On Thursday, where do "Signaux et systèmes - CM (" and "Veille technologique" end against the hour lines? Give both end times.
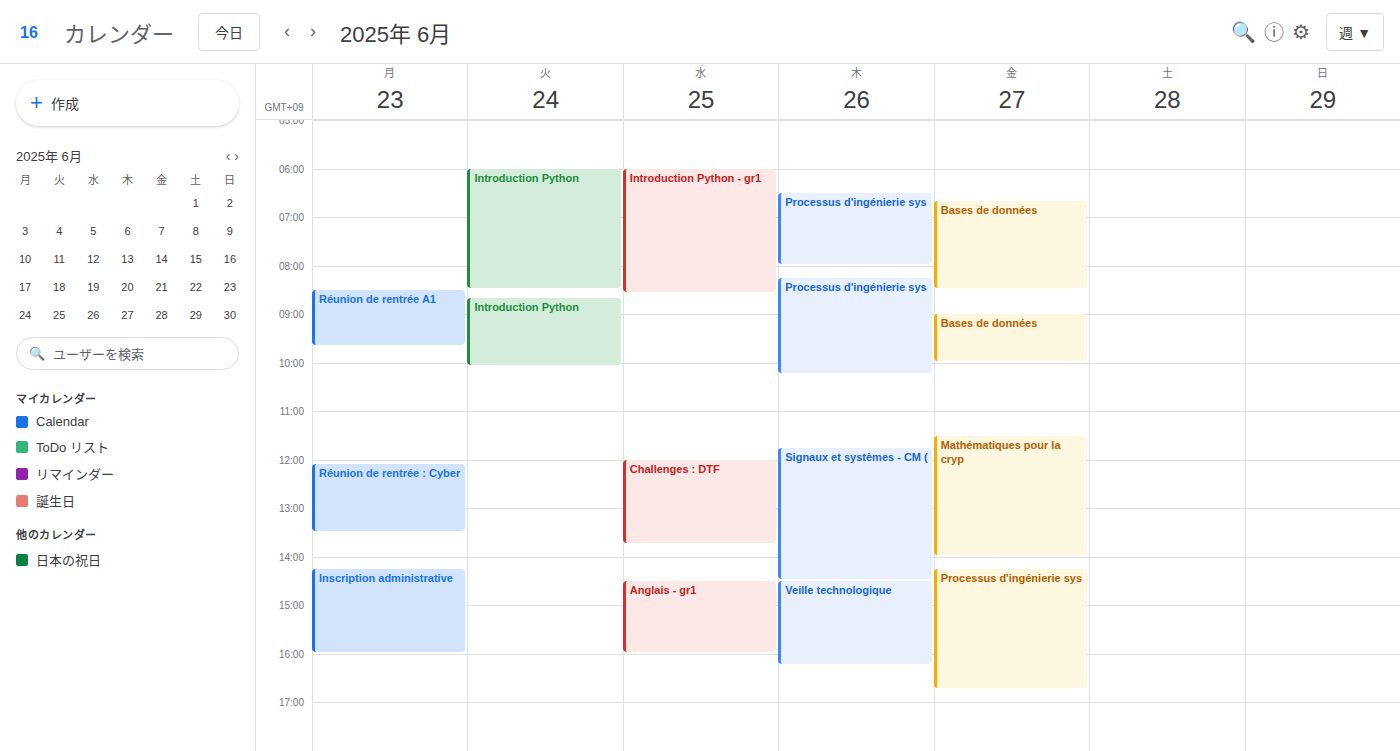
"Signaux et systèmes - CM (": 2:30 PM, halfway between the 2 PM and 3 PM lines. "Veille technologique": 4:15 PM, neither: a quarter of the way from the 4 PM line to the 5 PM line.